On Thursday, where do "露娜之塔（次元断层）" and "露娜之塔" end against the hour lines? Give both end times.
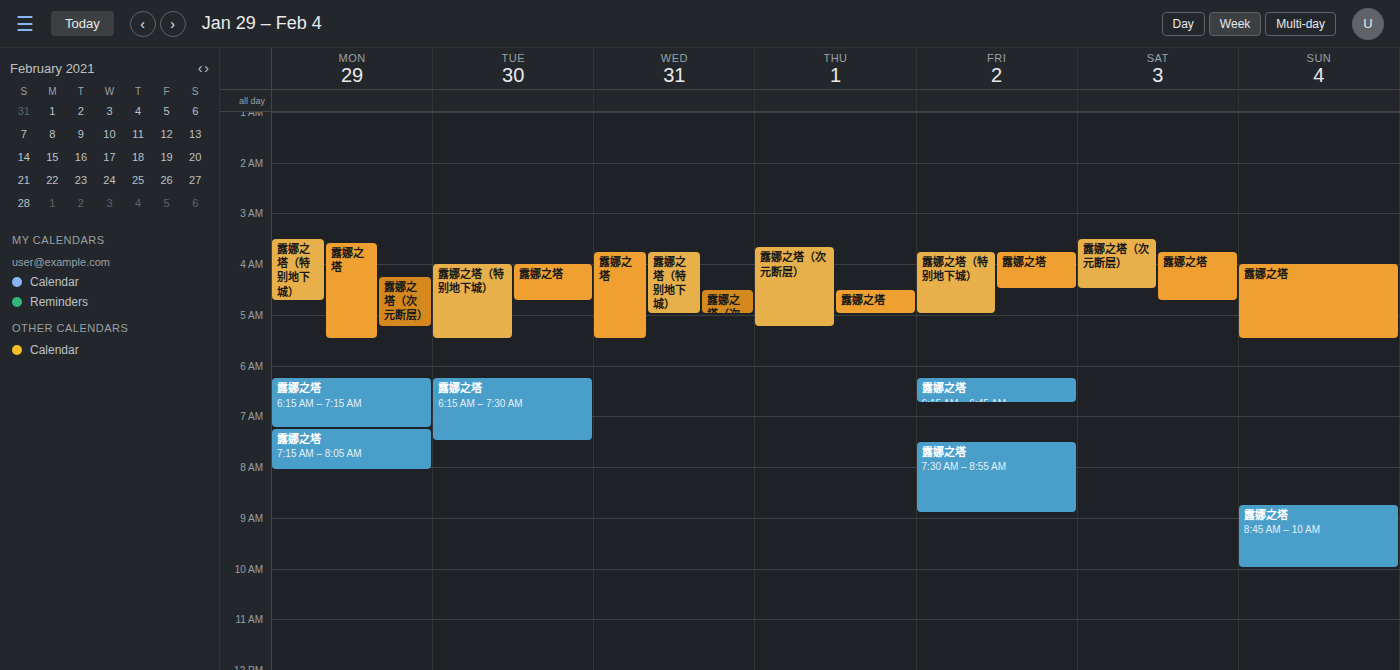
"露娜之塔（次元断层）": 5:15 AM, neither: a quarter of the way from the 5 AM line to the 6 AM line. "露娜之塔": 5:00 AM, exactly on the 5 AM line.